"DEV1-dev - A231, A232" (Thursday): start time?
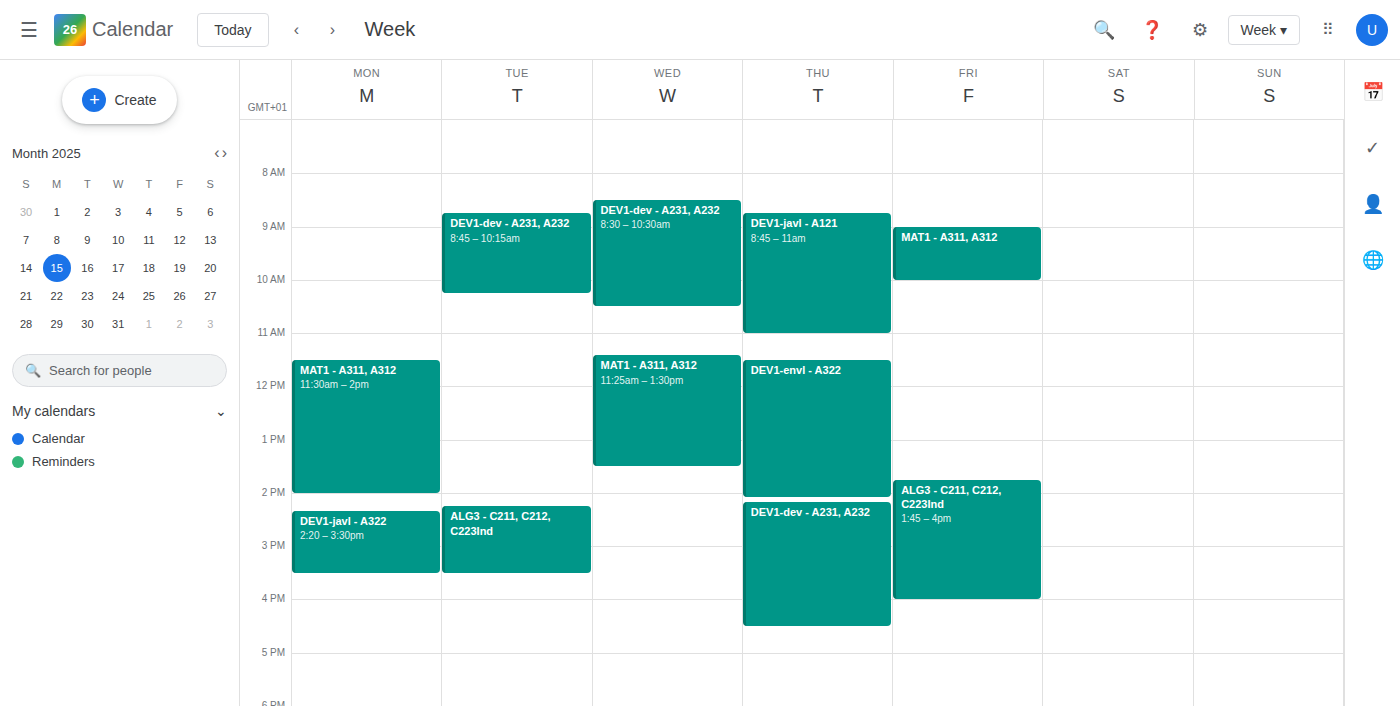
2:10 PM